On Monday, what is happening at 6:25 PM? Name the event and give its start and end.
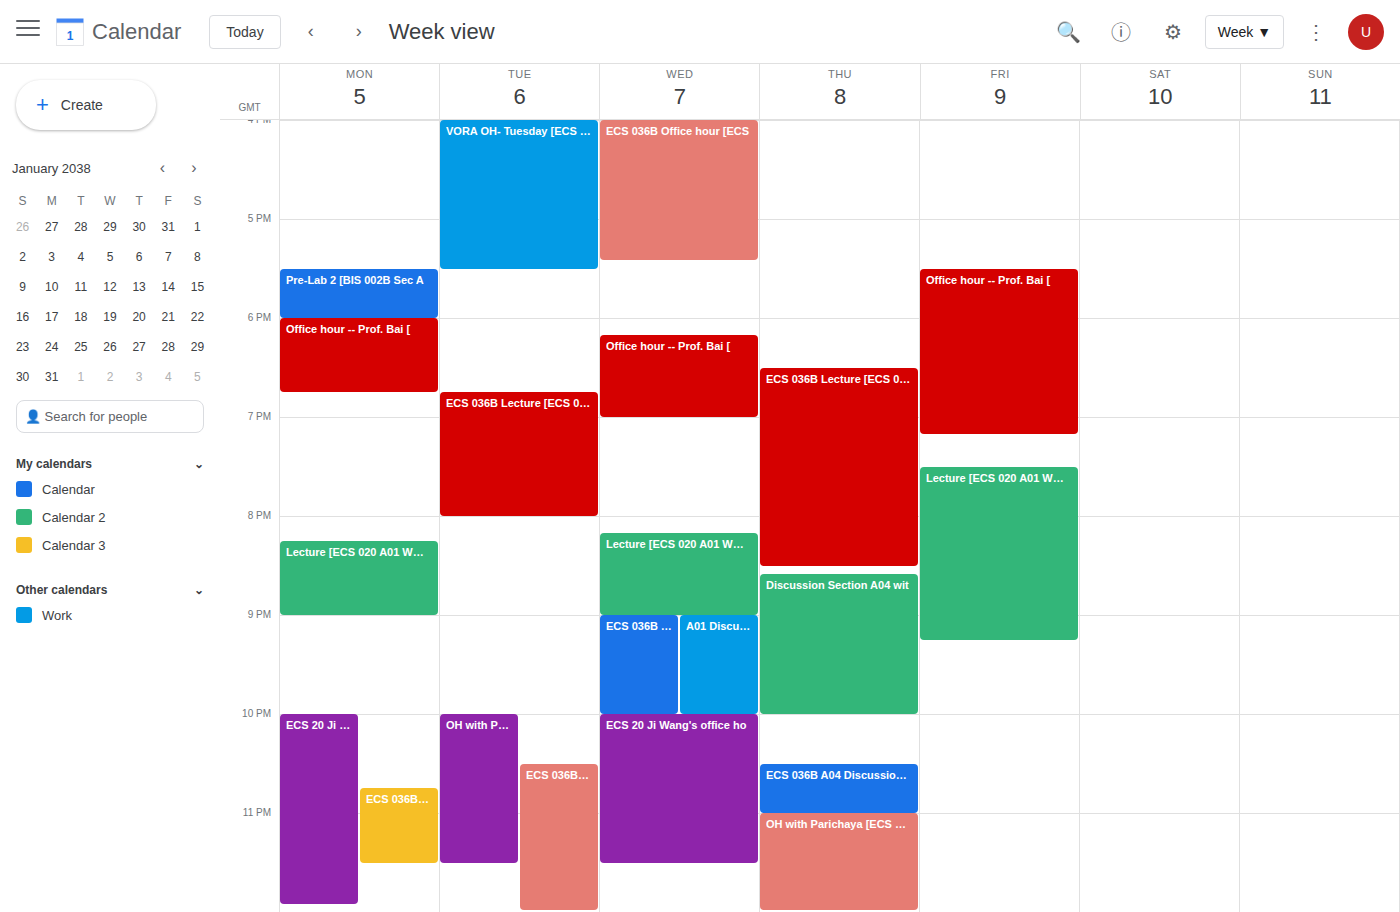
"Office hour -- Prof. Bai [", 6:00 PM to 6:45 PM